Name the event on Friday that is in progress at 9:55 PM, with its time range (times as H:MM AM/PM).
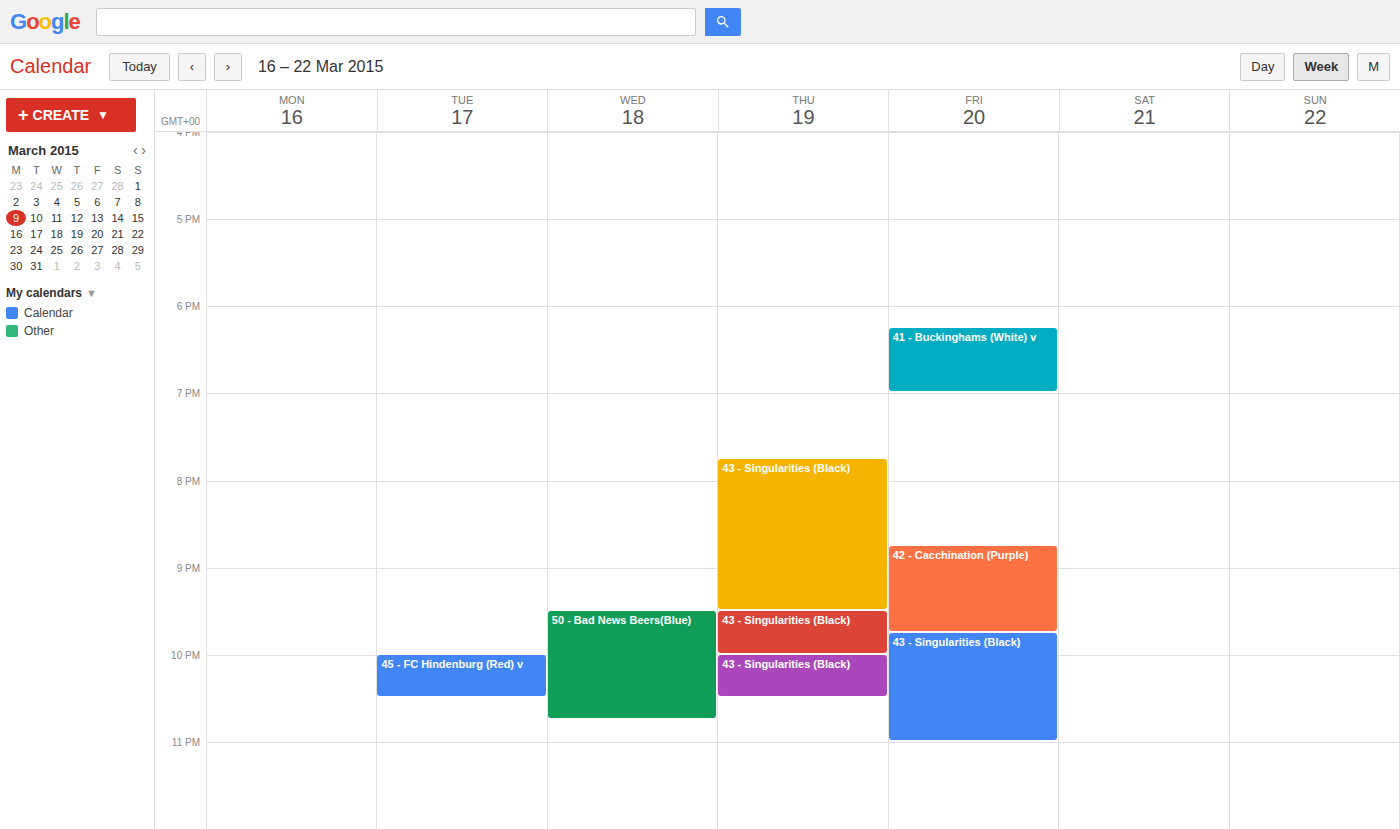
"43 - Singularities (Black)", 9:45 PM to 11:00 PM